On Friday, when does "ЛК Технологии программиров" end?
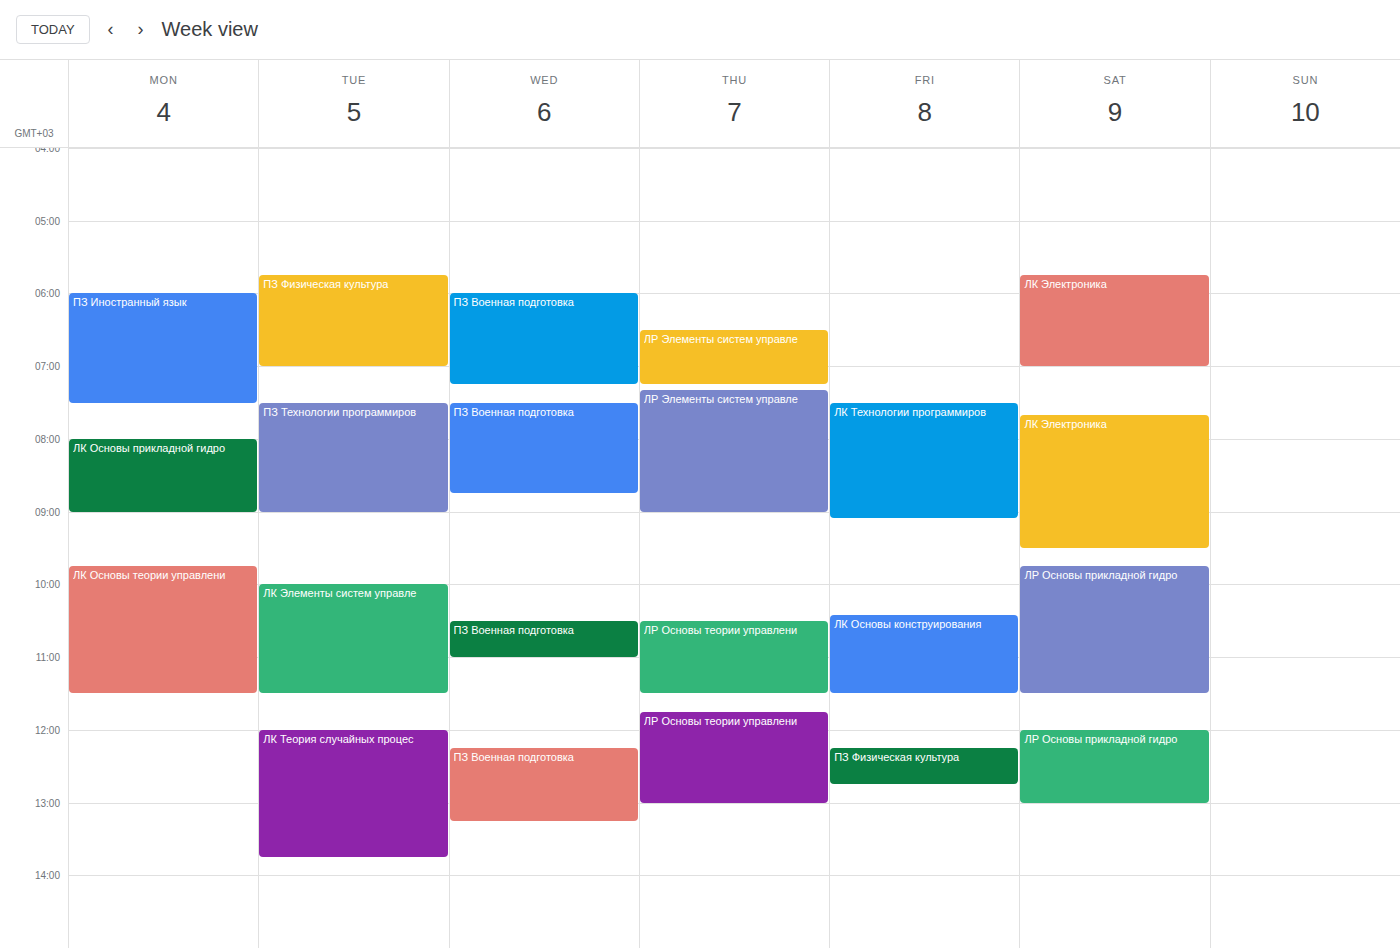
9:05 AM